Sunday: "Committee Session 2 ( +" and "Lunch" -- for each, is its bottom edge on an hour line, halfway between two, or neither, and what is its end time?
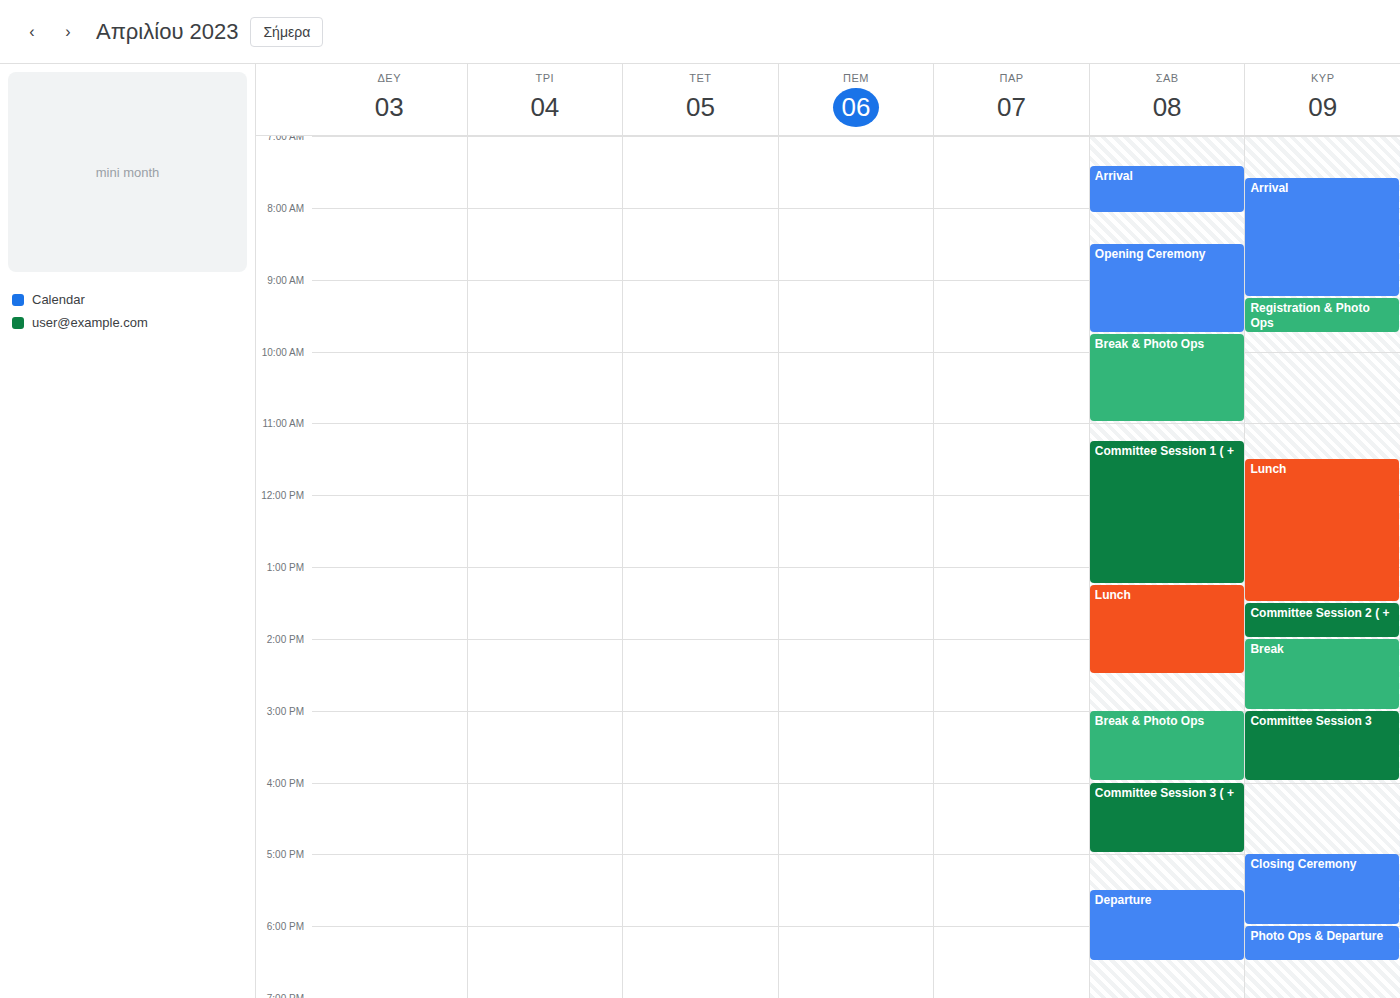
"Committee Session 2 ( +": 2:00 PM, exactly on the 2 PM line. "Lunch": 1:30 PM, halfway between the 1 PM and 2 PM lines.